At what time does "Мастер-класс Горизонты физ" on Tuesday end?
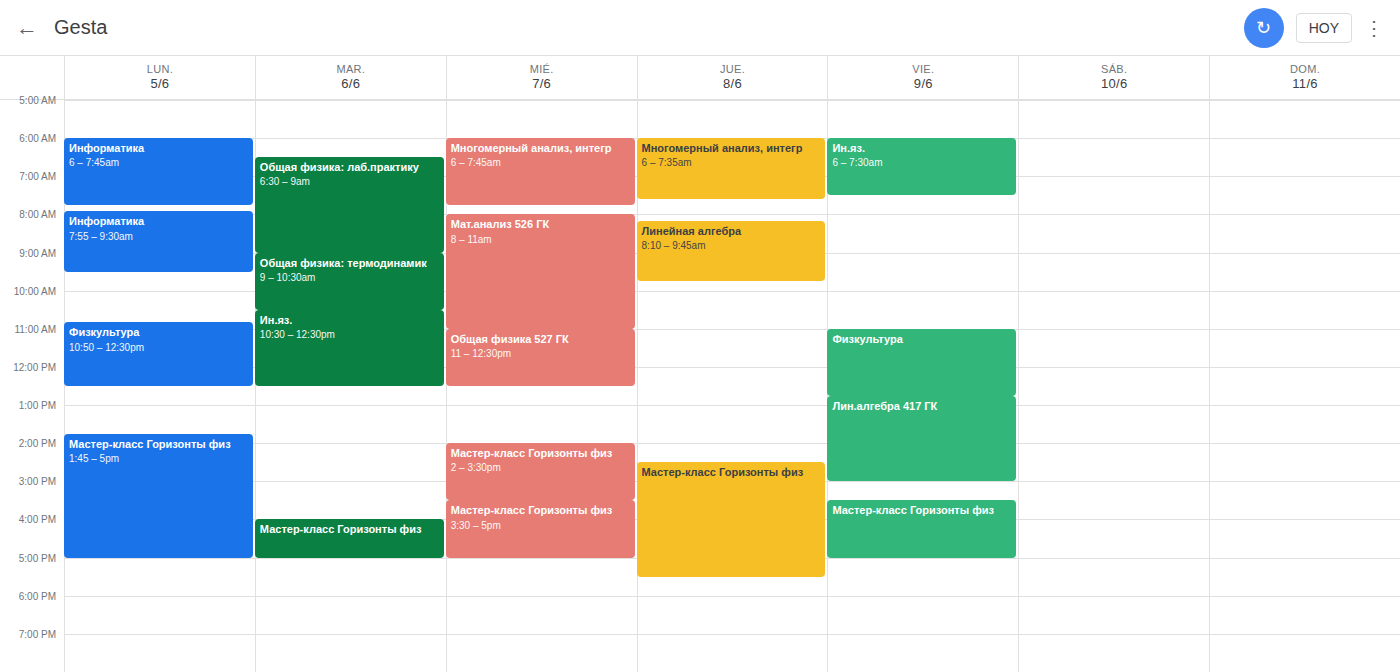
17:00